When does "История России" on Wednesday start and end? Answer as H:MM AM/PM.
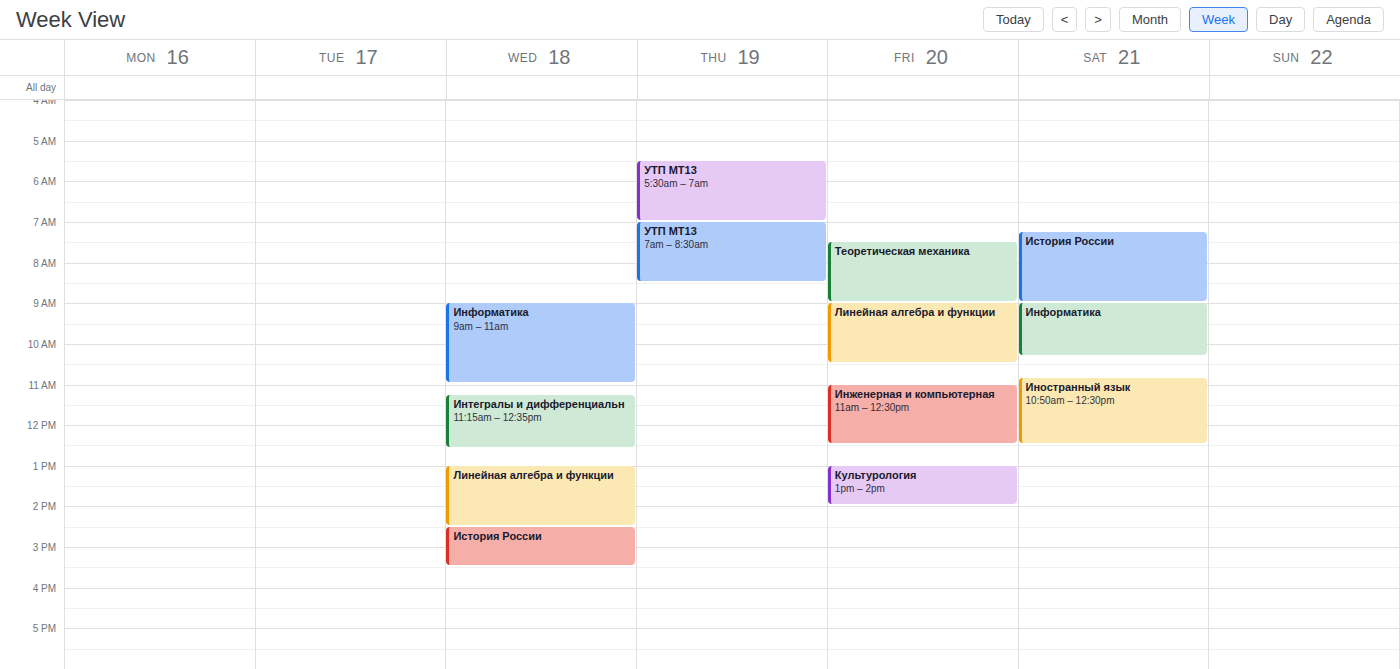
2:30 PM to 3:30 PM